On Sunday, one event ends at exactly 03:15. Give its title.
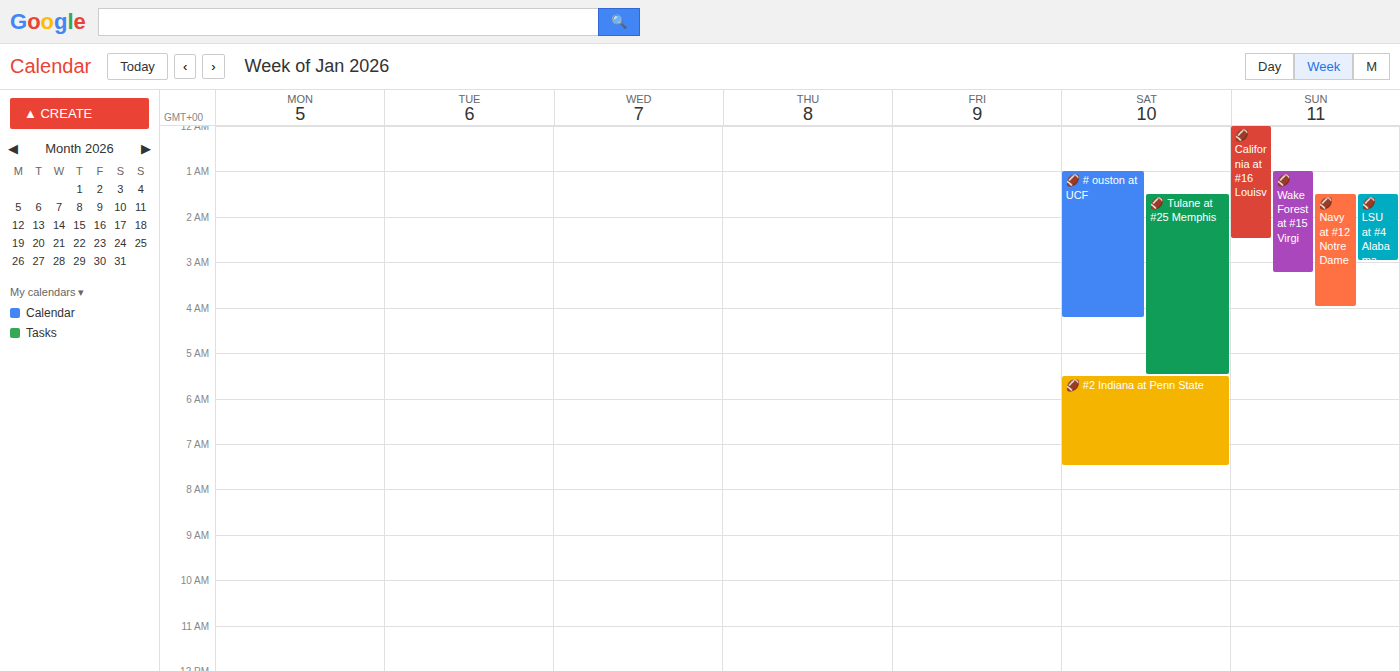
"🏈 Wake Forest at #15 Virgi"